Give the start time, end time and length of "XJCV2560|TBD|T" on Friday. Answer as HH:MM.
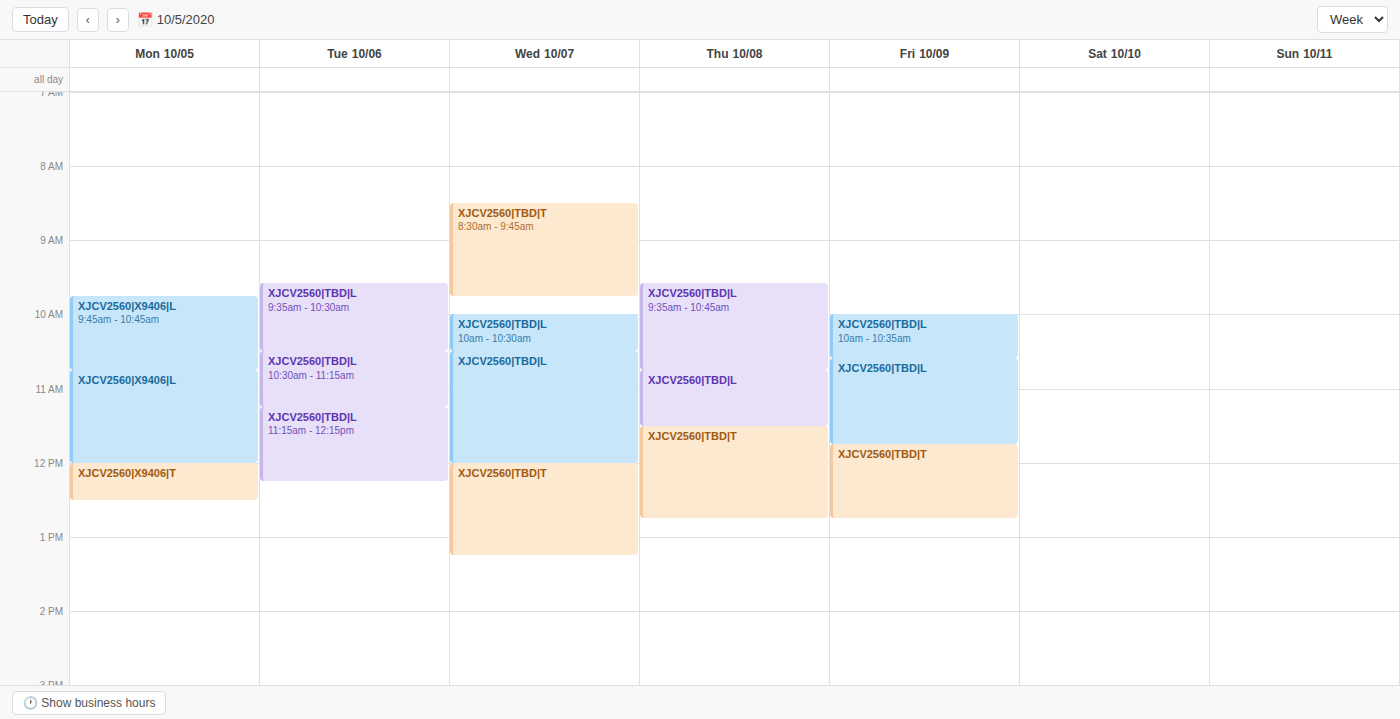
11:45 to 12:45, 1 hour